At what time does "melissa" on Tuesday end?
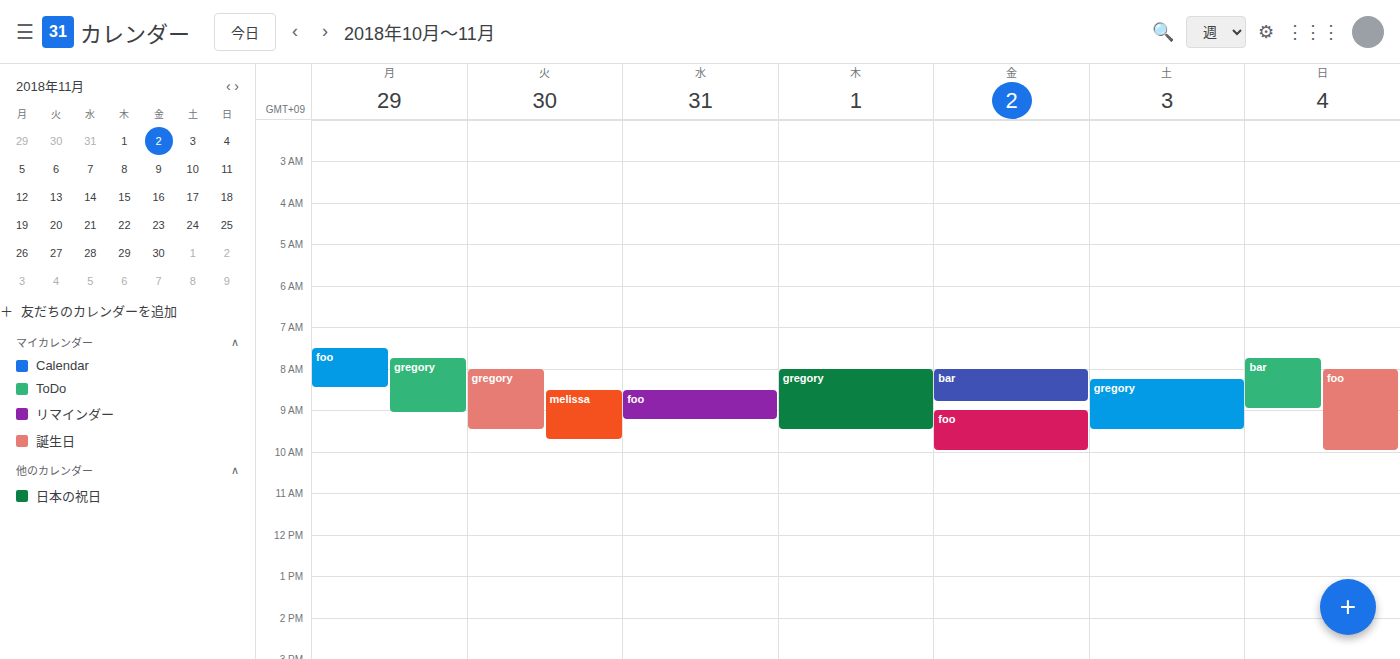
09:45